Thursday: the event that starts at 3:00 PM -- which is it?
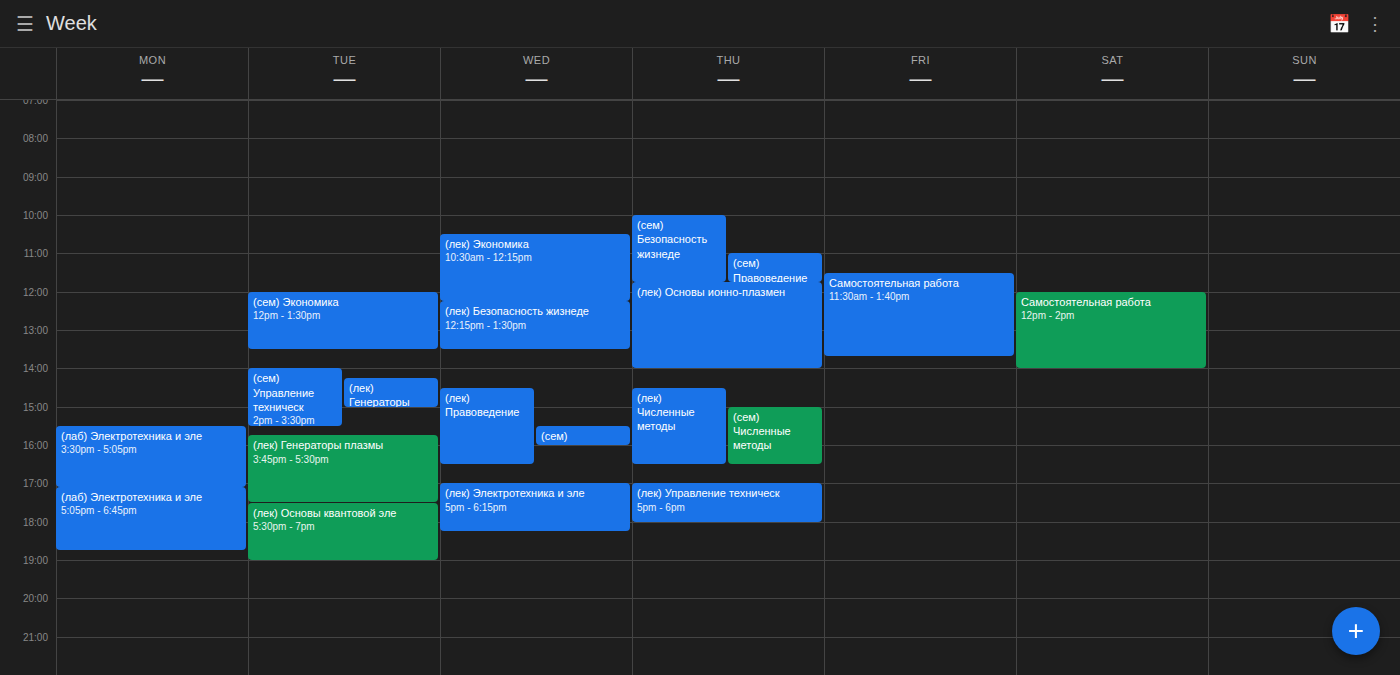
"(сем) Численные методы"